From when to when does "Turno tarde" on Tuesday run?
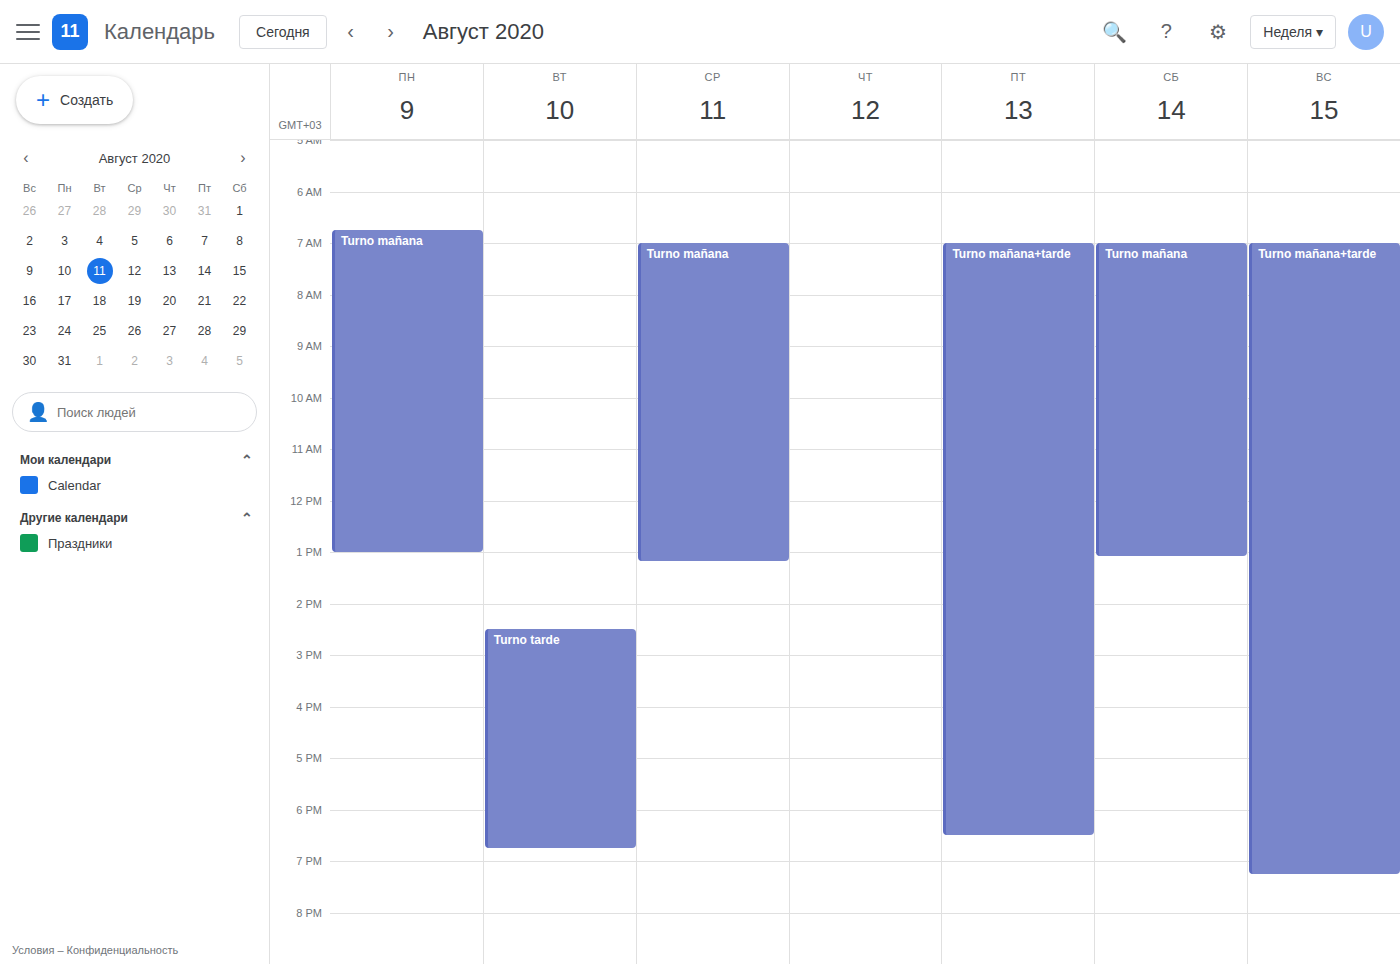
2:30 PM to 6:45 PM